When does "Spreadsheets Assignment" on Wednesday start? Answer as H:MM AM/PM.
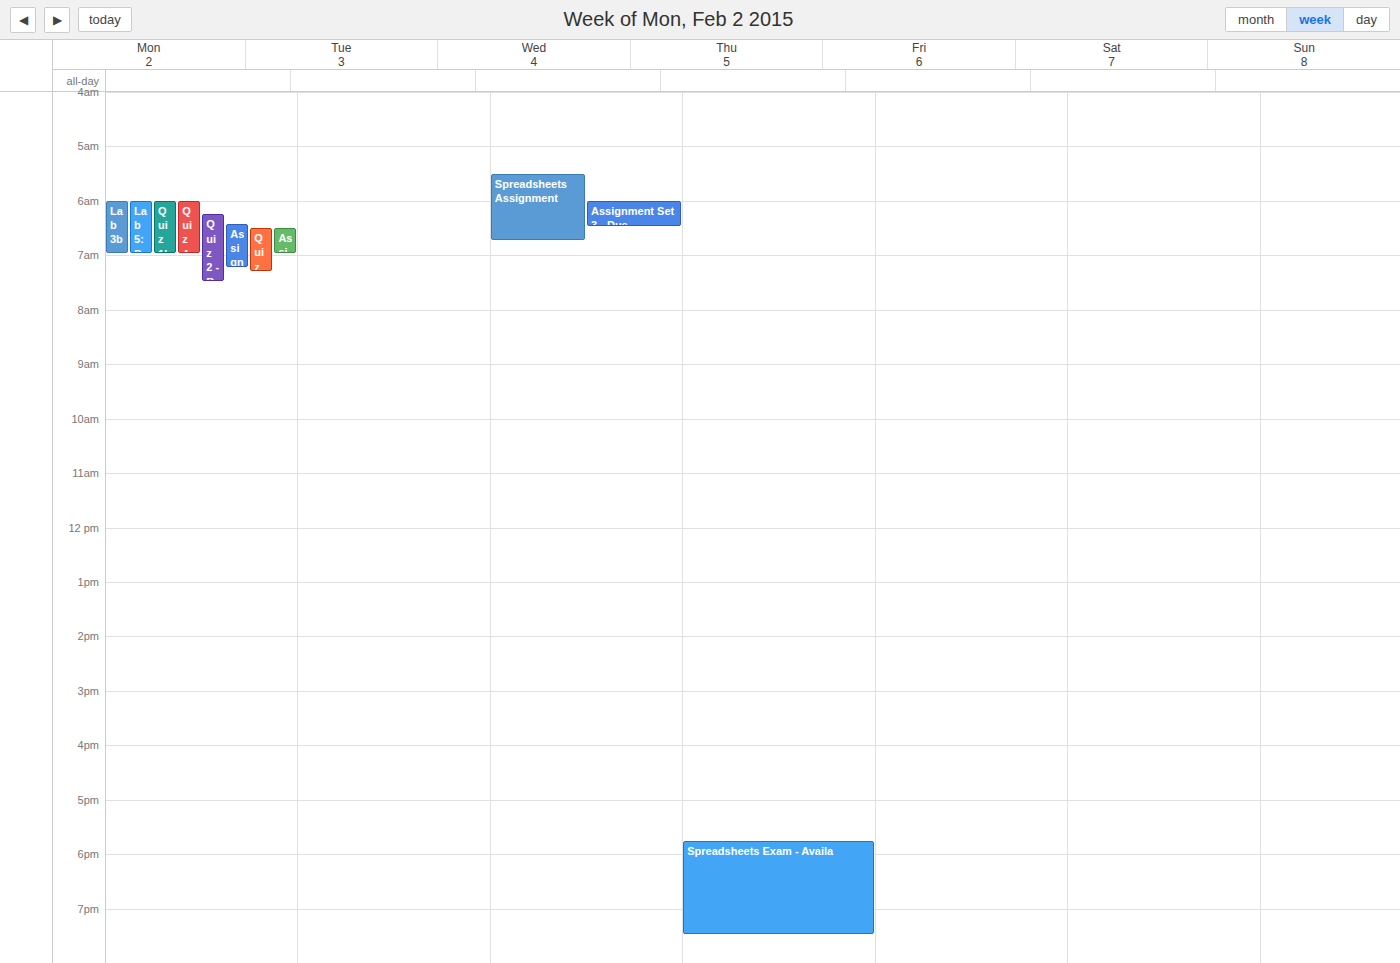
5:30 AM